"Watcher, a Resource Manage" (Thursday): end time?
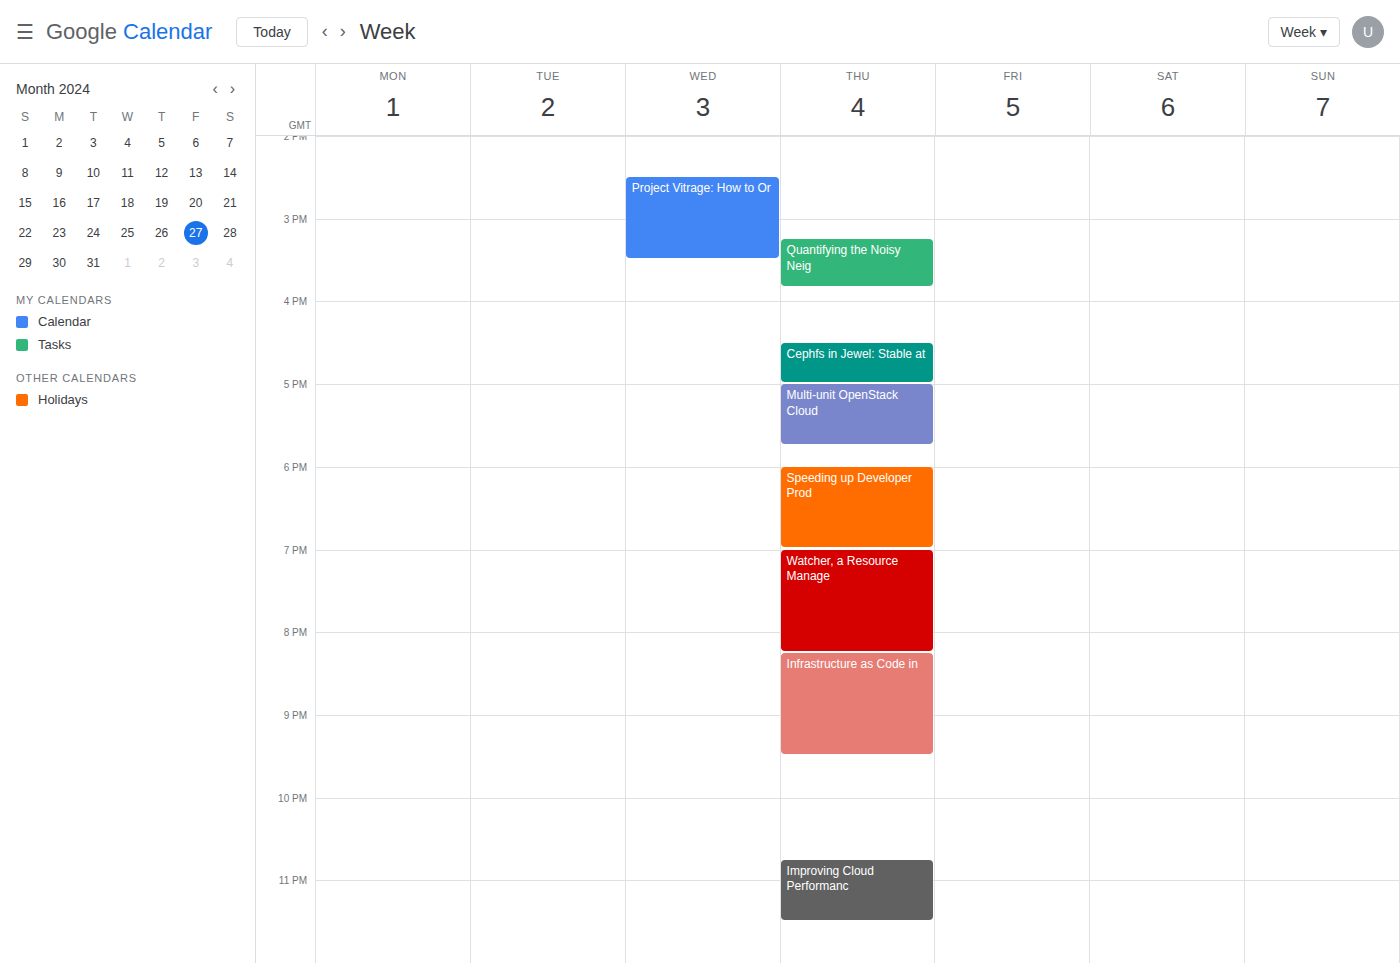
8:15 PM